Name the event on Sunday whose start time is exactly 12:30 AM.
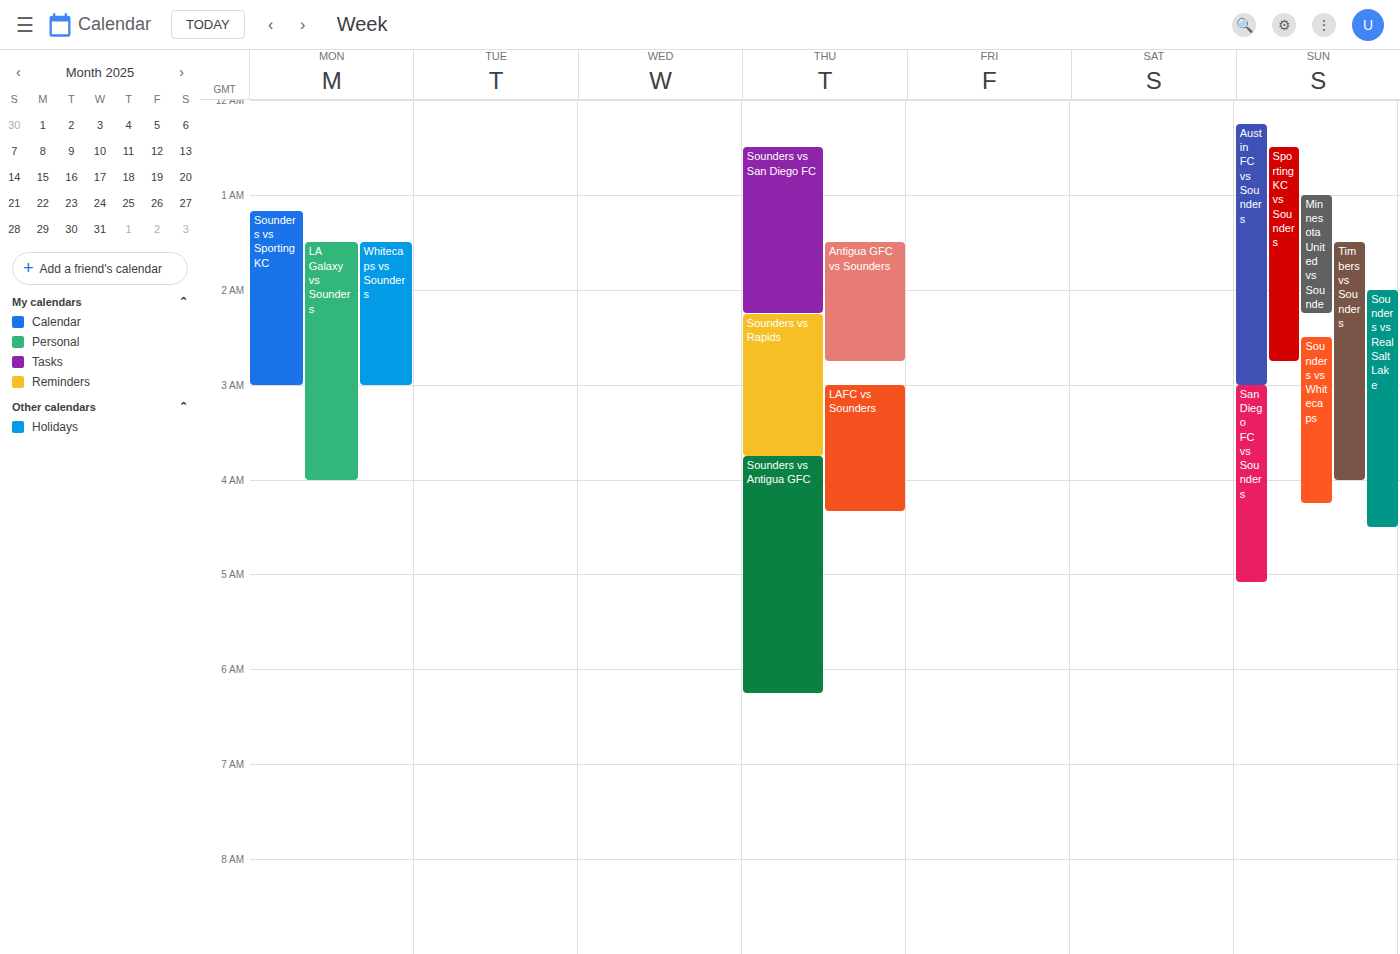
"Sporting KC vs Sounders"